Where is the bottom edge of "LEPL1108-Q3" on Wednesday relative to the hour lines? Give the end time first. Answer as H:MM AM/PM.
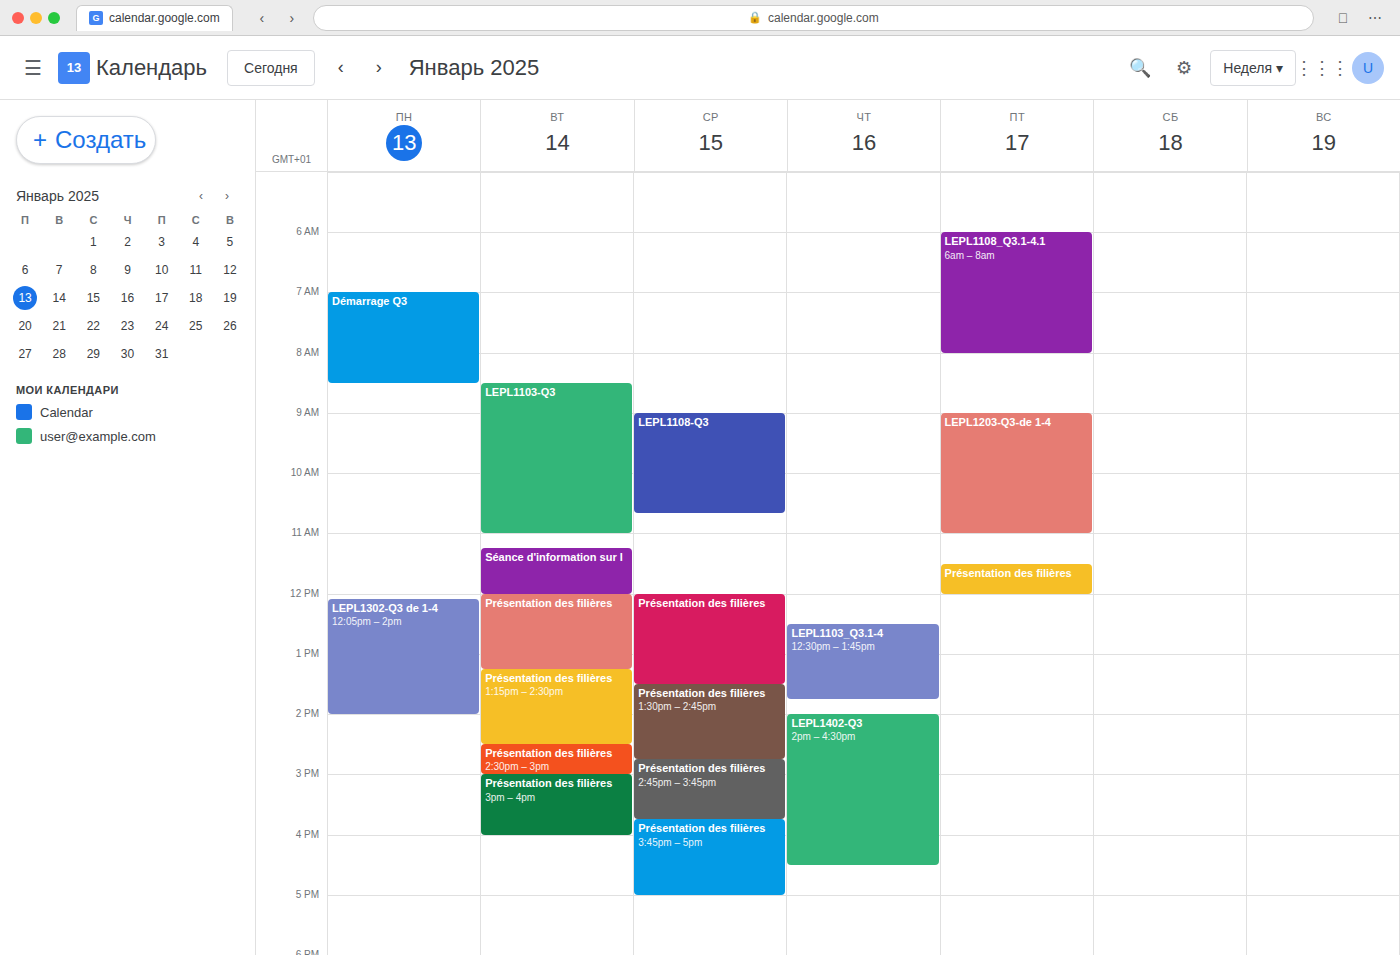
10:40 AM -- neither: 40 minutes below the 10 AM line and 20 minutes above the 11 AM line.